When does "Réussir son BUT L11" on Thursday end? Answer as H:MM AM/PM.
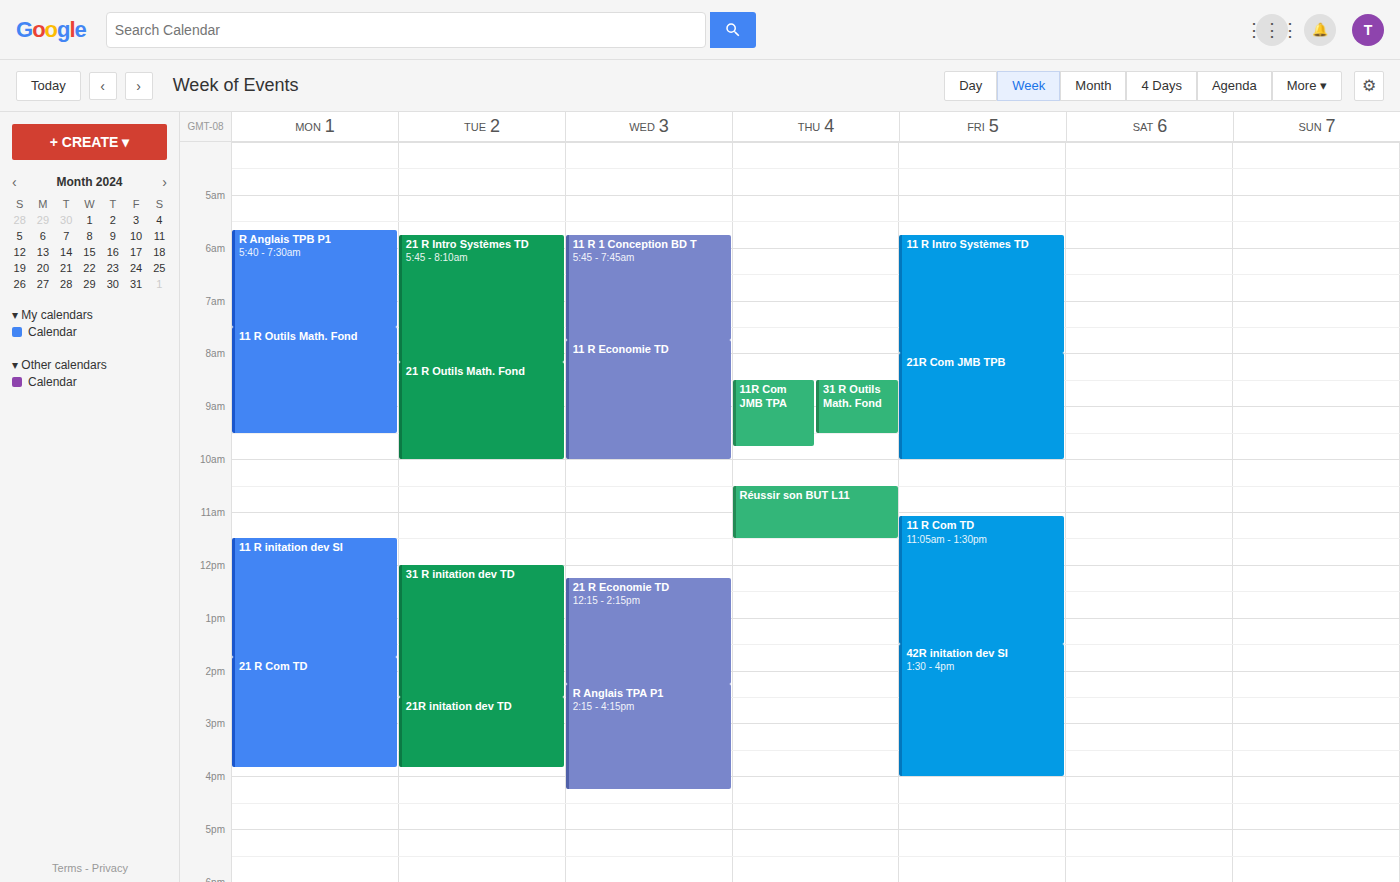
11:30 AM